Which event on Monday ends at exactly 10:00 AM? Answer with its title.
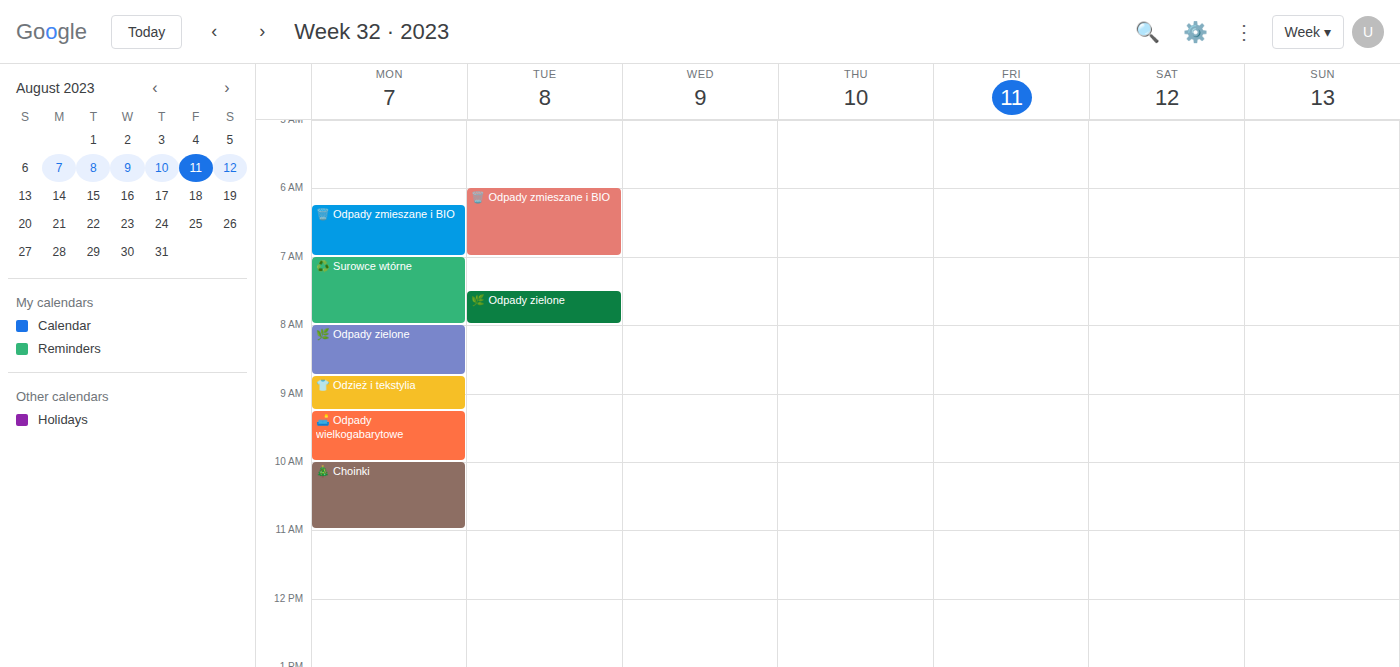
"🛋️ Odpady wielkogabarytowe"